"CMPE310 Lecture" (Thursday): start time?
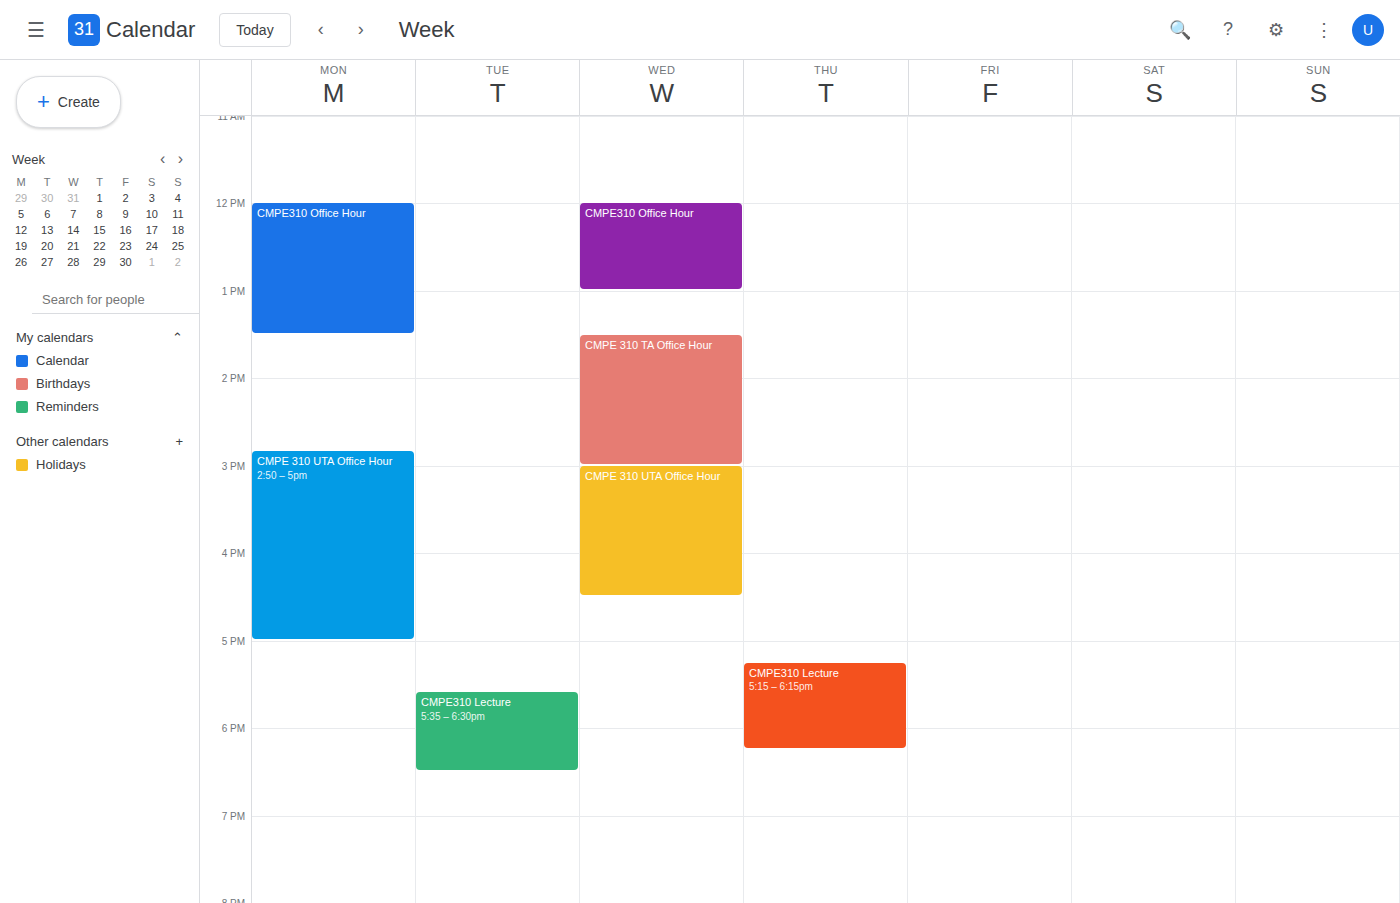
5:15 PM